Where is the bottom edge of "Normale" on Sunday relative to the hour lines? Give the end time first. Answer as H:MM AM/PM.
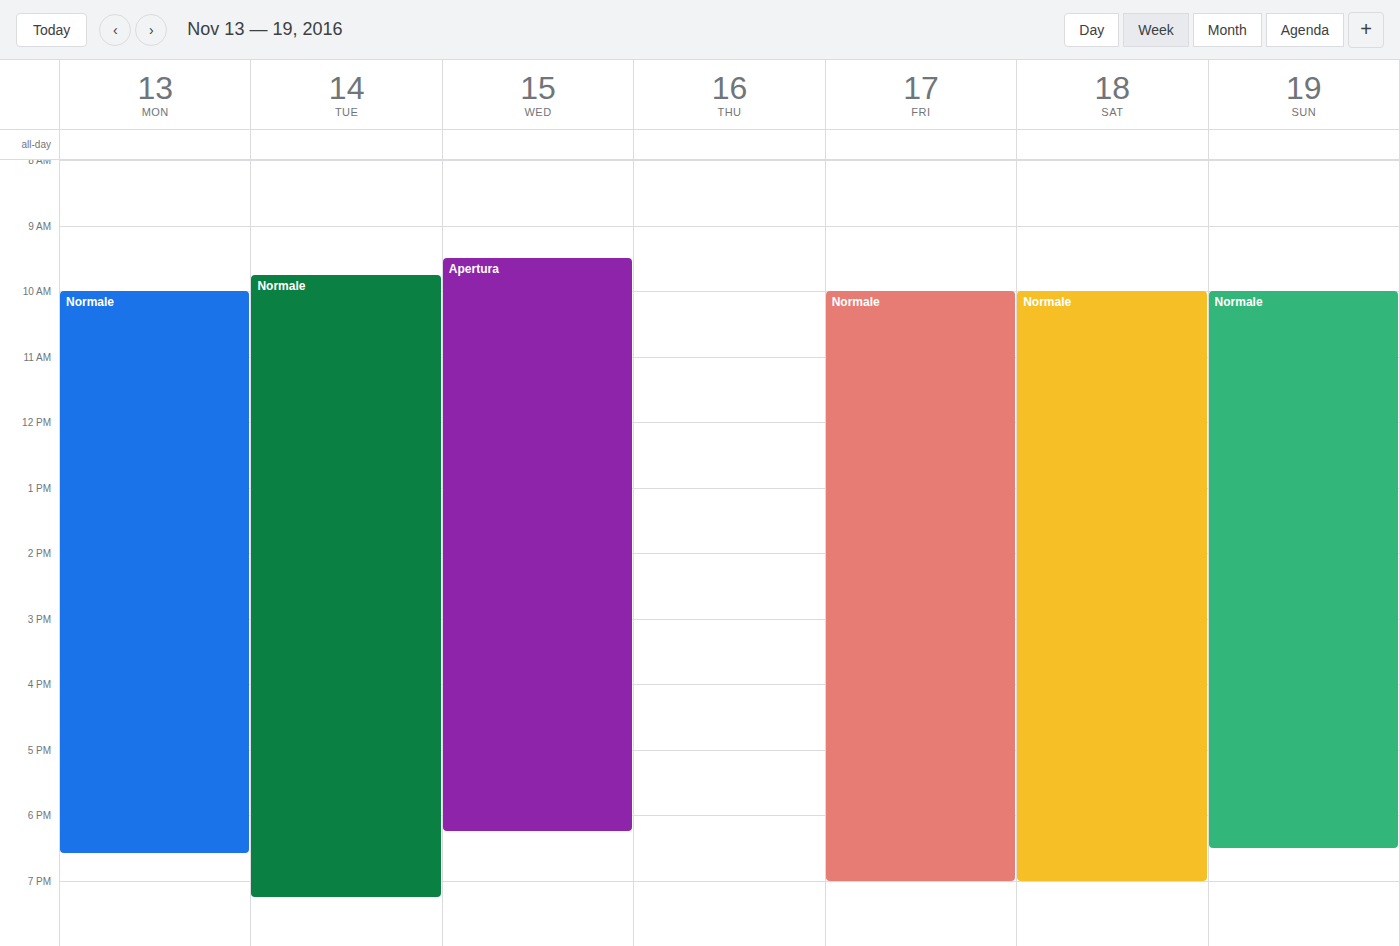
6:30 PM -- halfway between the 6 PM and 7 PM lines.